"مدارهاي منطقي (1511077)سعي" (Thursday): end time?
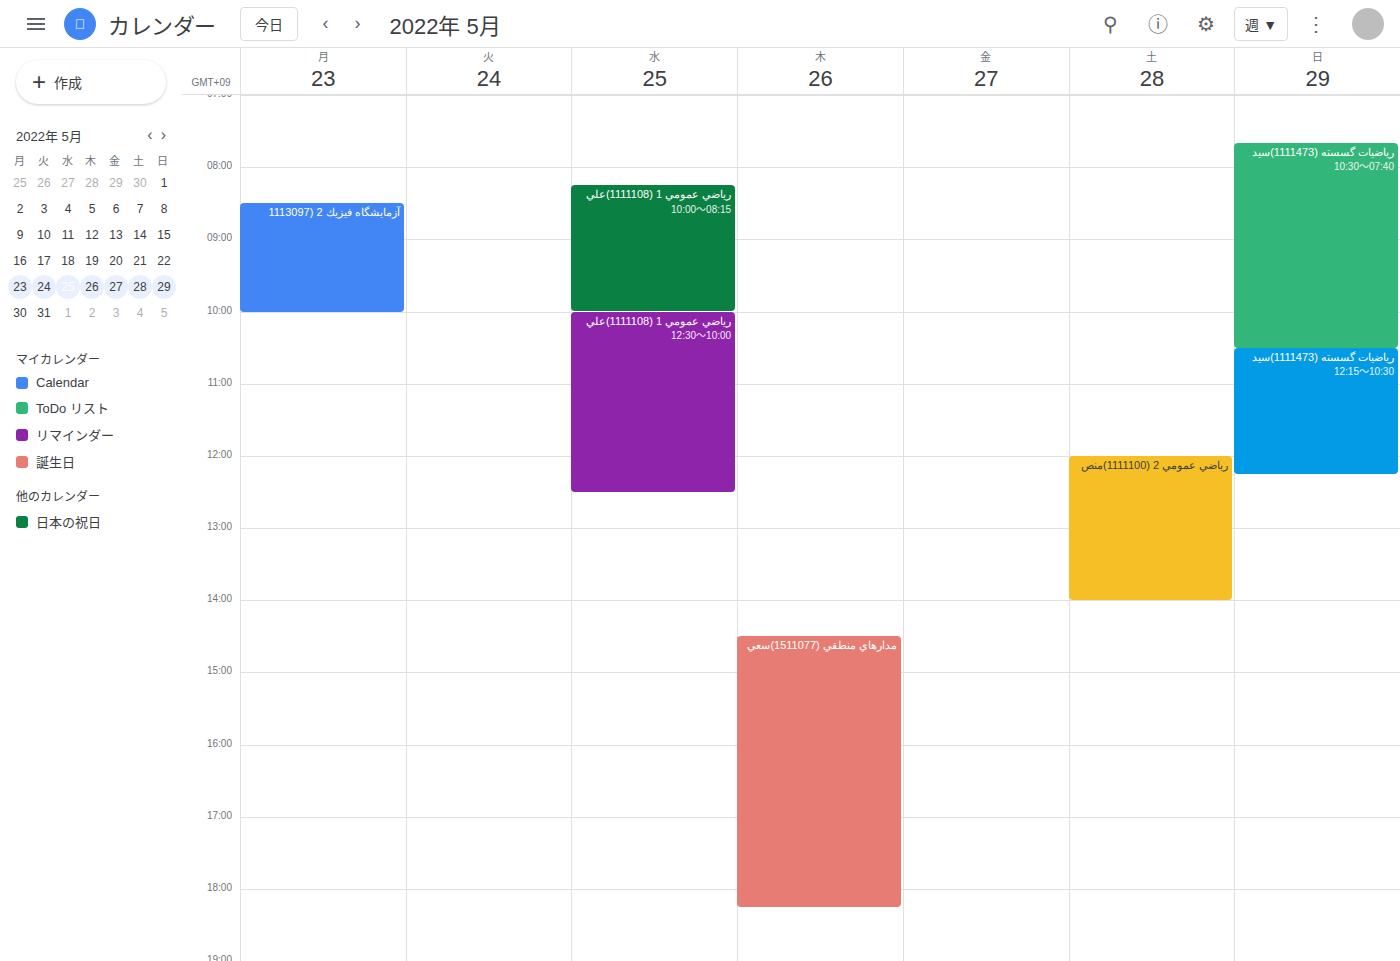
18:15